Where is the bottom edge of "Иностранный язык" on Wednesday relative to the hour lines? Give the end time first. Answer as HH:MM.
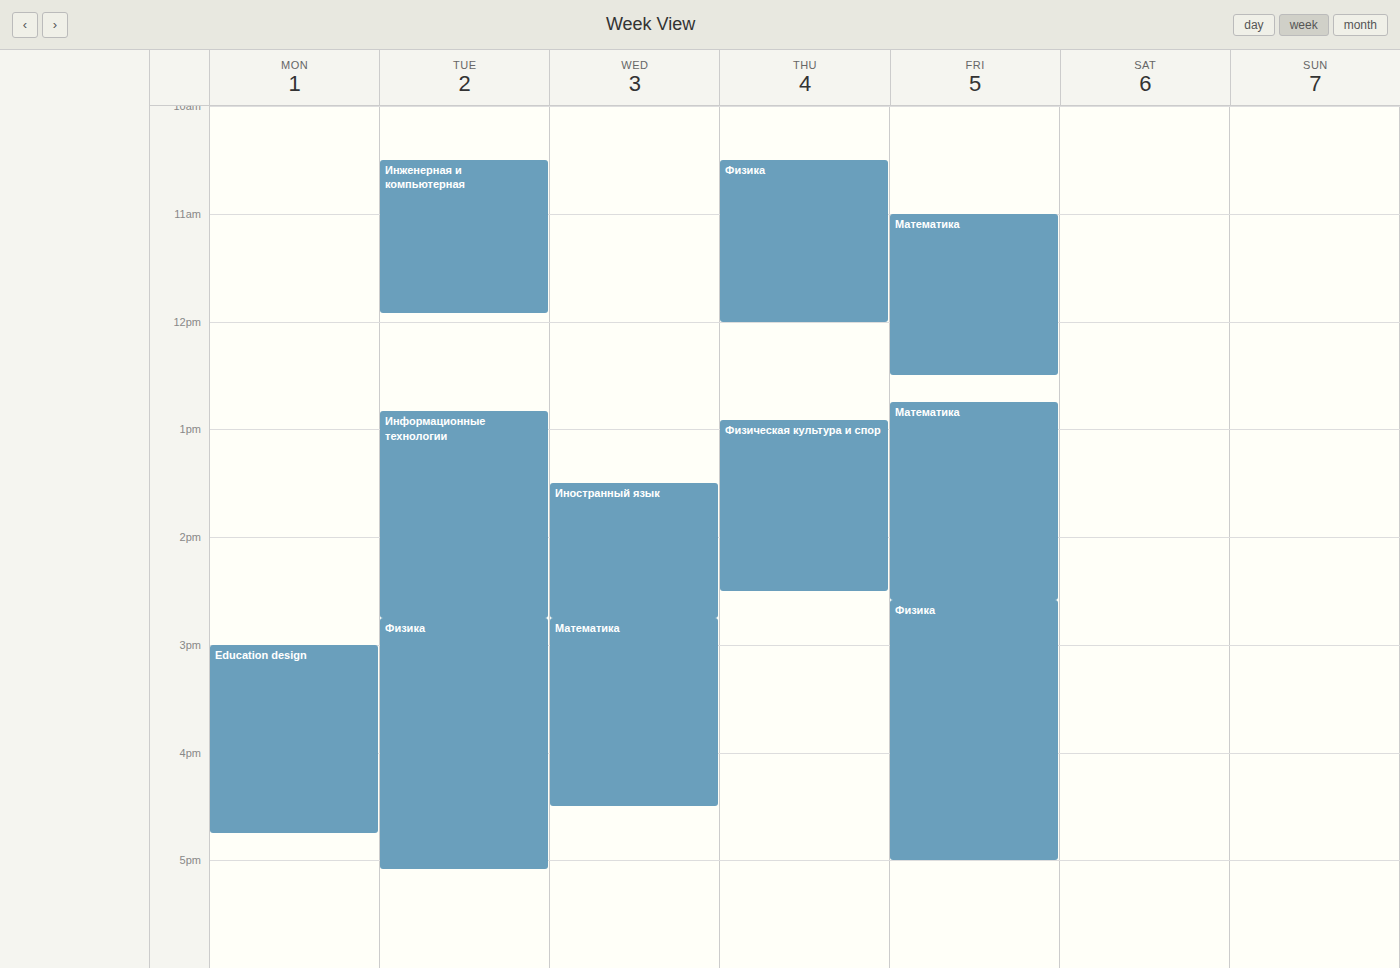
14:45 -- neither: three quarters of the way from the 14:00 line to the 15:00 line.